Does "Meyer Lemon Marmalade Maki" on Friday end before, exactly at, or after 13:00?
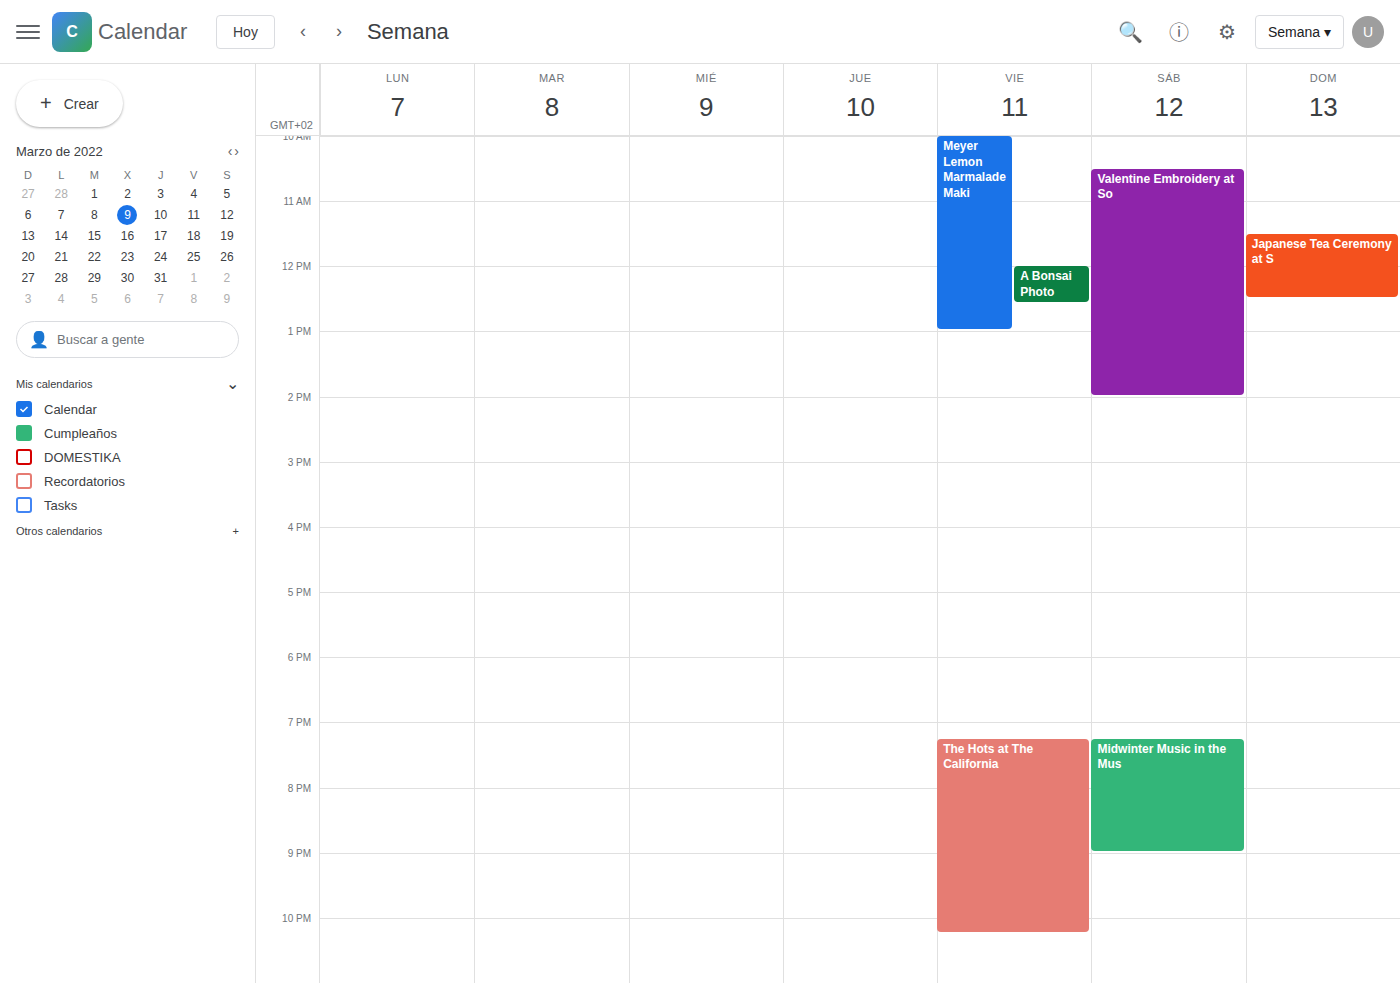
13:00 -- exactly at 13:00, on the 13:00 line.